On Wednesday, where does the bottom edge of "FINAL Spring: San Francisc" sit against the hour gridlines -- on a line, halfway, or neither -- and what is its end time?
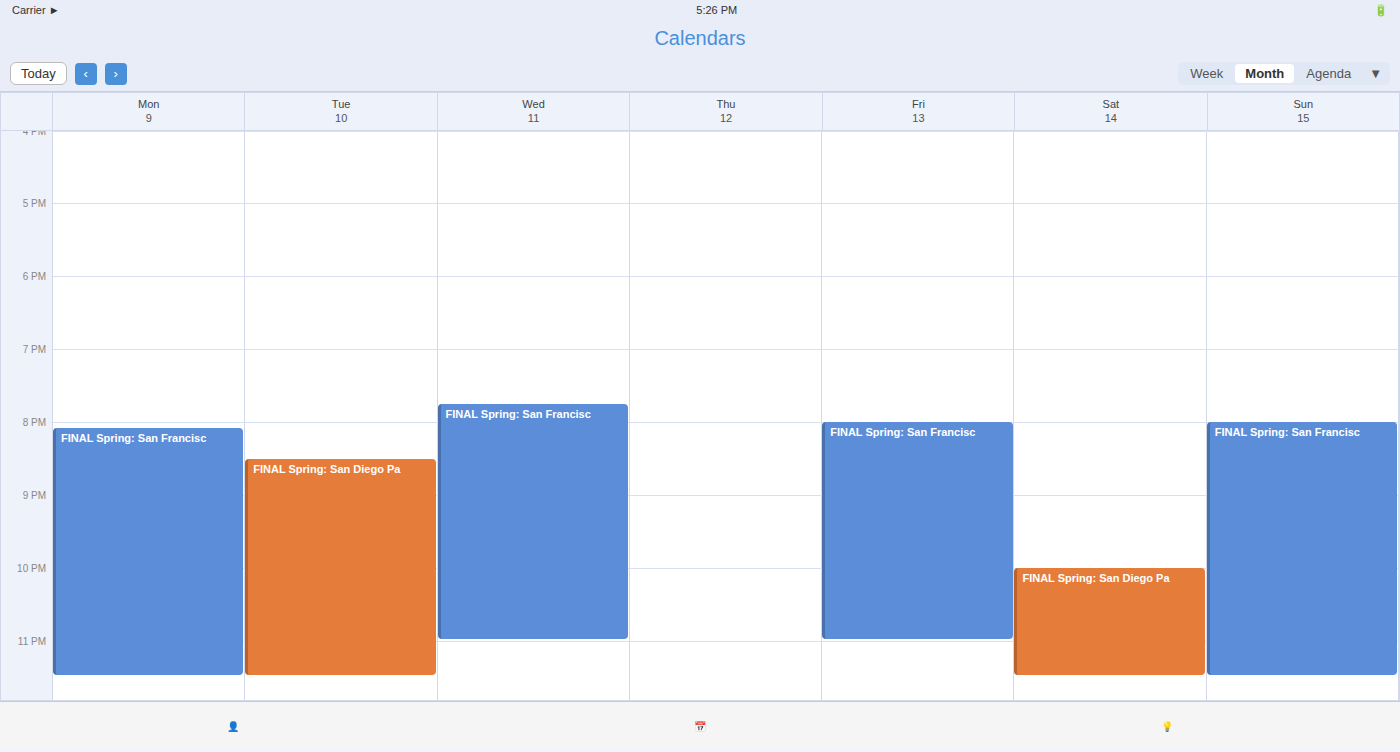
11:00 PM -- exactly on the 11 PM line.